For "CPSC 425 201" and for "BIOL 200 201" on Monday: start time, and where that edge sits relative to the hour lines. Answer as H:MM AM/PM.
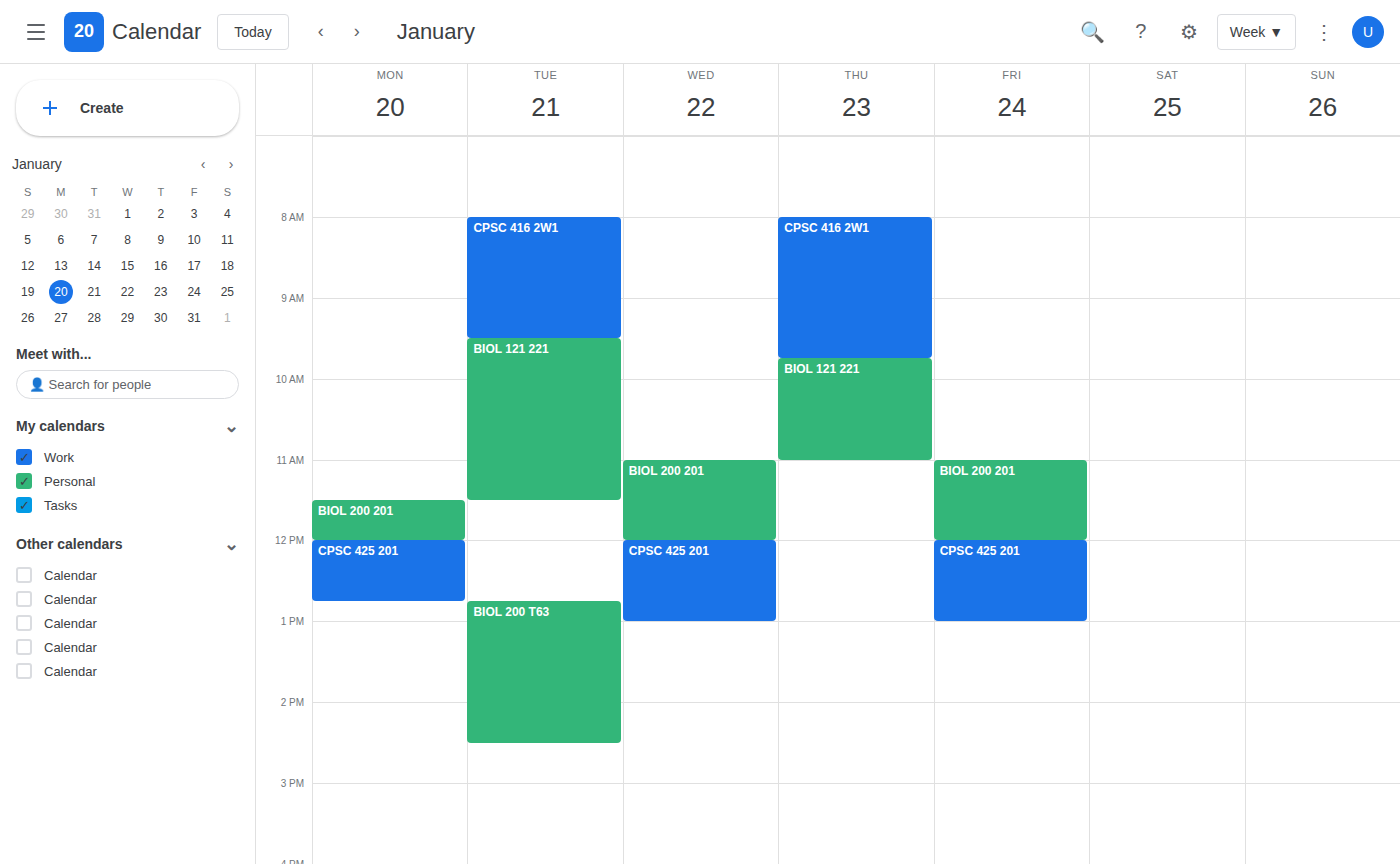
"CPSC 425 201": 12:00 PM, exactly on the 12 PM line. "BIOL 200 201": 11:30 AM, halfway between the 11 AM and 12 PM lines.